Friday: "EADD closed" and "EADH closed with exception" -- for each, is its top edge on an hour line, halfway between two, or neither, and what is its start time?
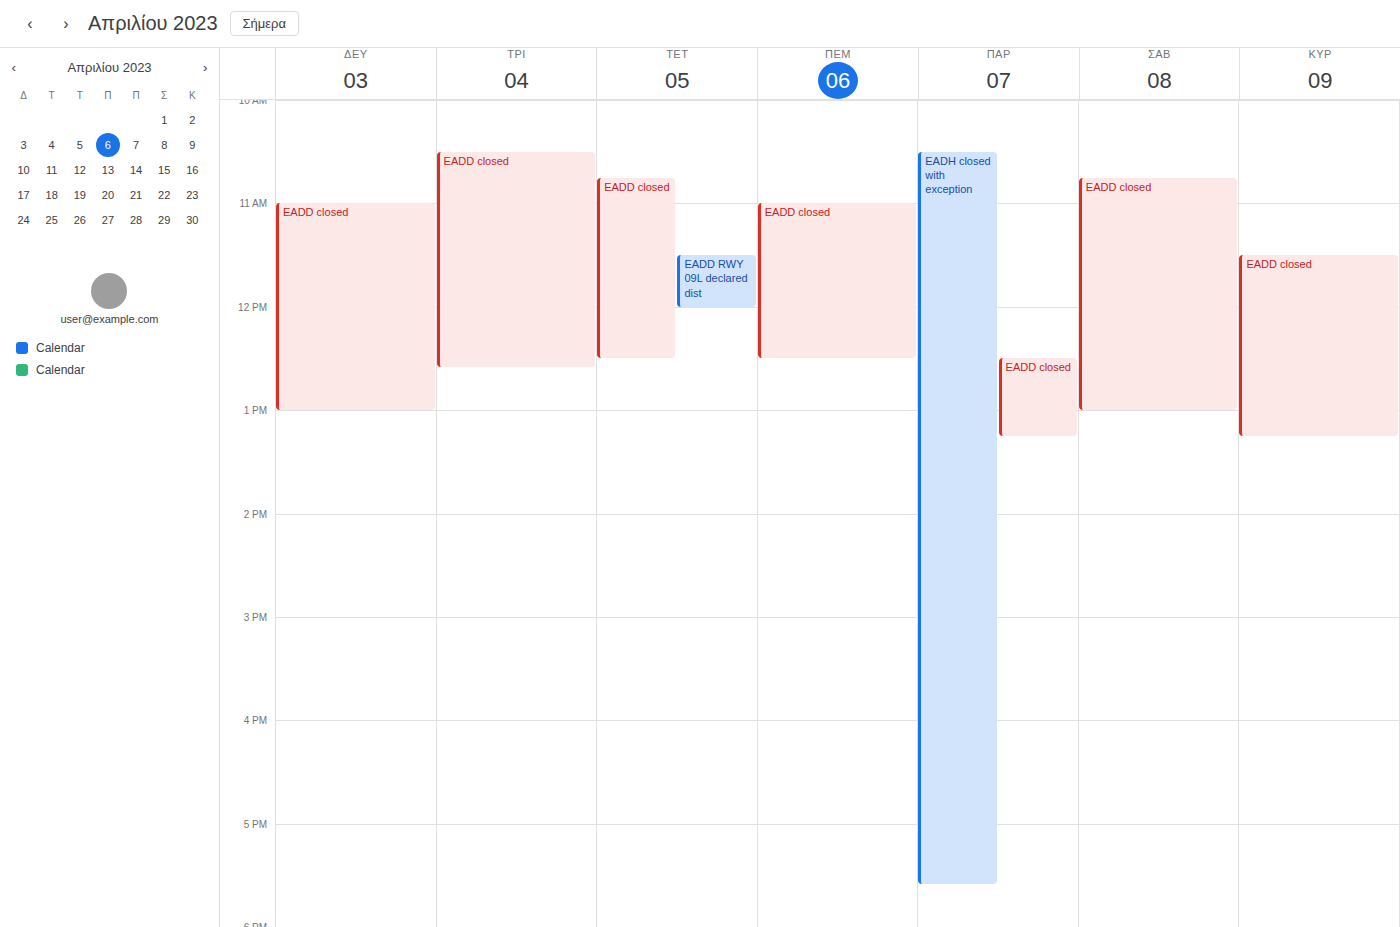
"EADD closed": 12:30 PM, halfway between the 12 PM and 1 PM lines. "EADH closed with exception": 10:30 AM, halfway between the 10 AM and 11 AM lines.